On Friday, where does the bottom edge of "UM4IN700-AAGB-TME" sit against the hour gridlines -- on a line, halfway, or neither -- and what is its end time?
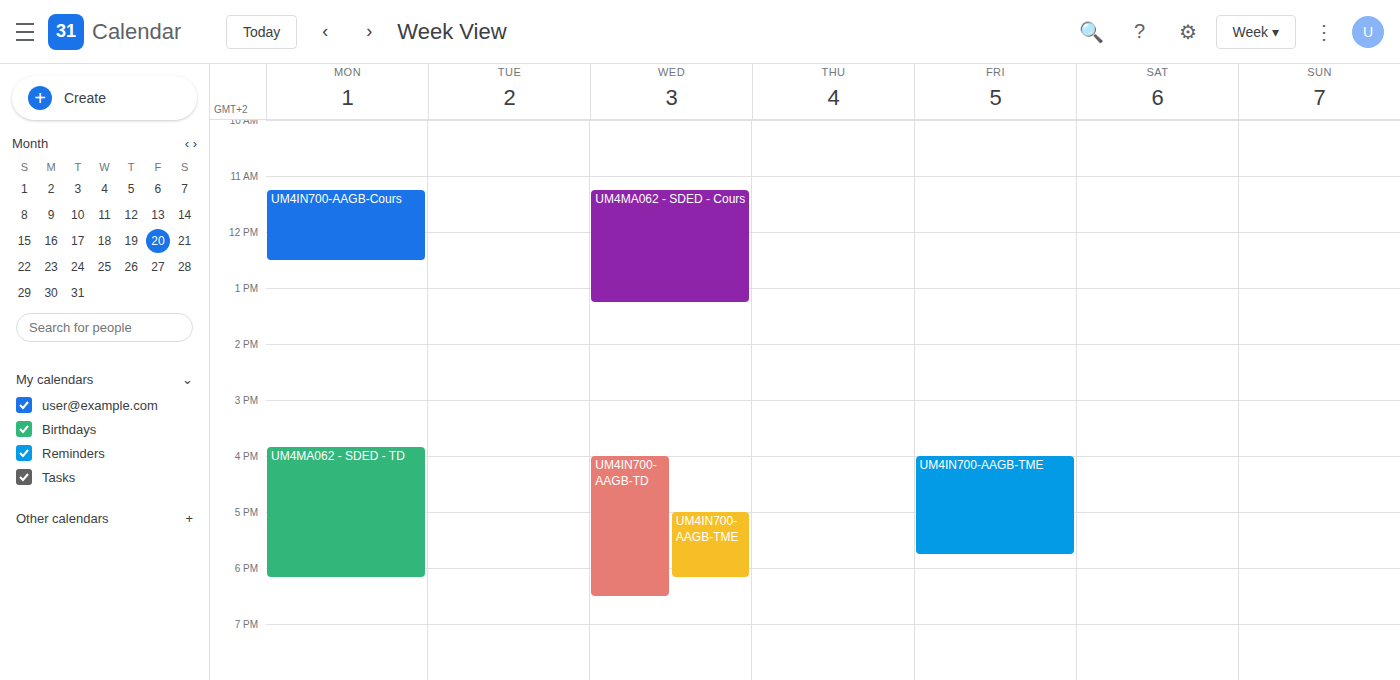
17:45 -- neither: three quarters of the way from the 17:00 line to the 18:00 line.